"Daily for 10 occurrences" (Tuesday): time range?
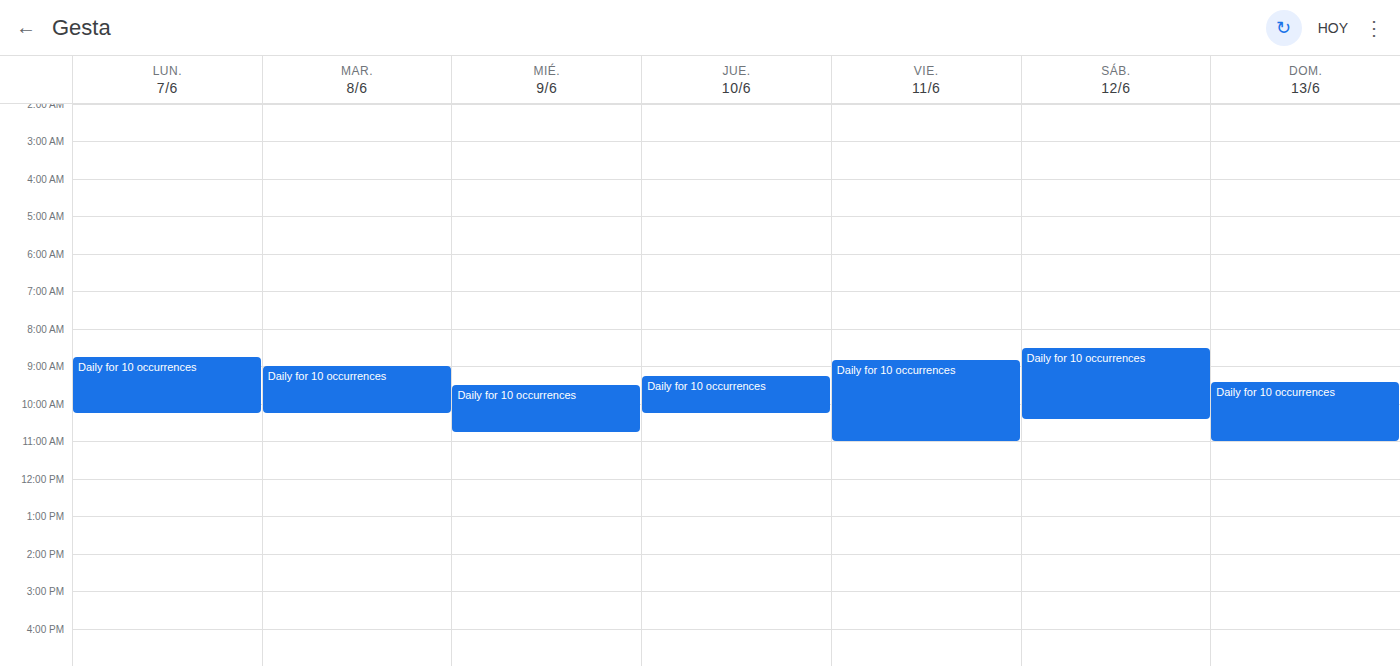
9:00 AM to 10:15 AM